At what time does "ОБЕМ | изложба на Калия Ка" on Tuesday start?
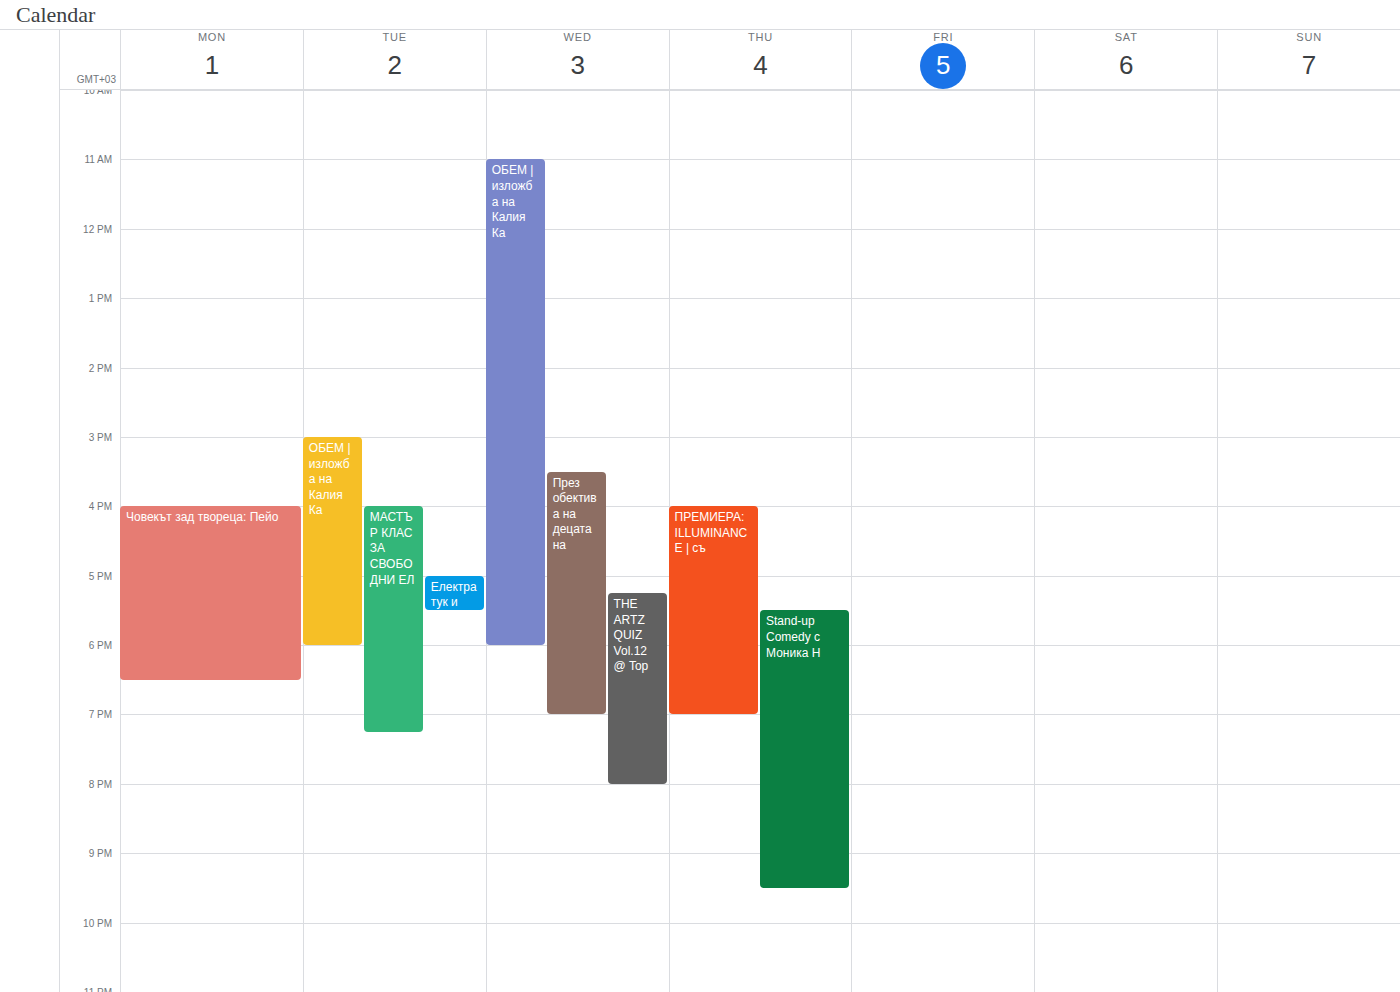
15:00